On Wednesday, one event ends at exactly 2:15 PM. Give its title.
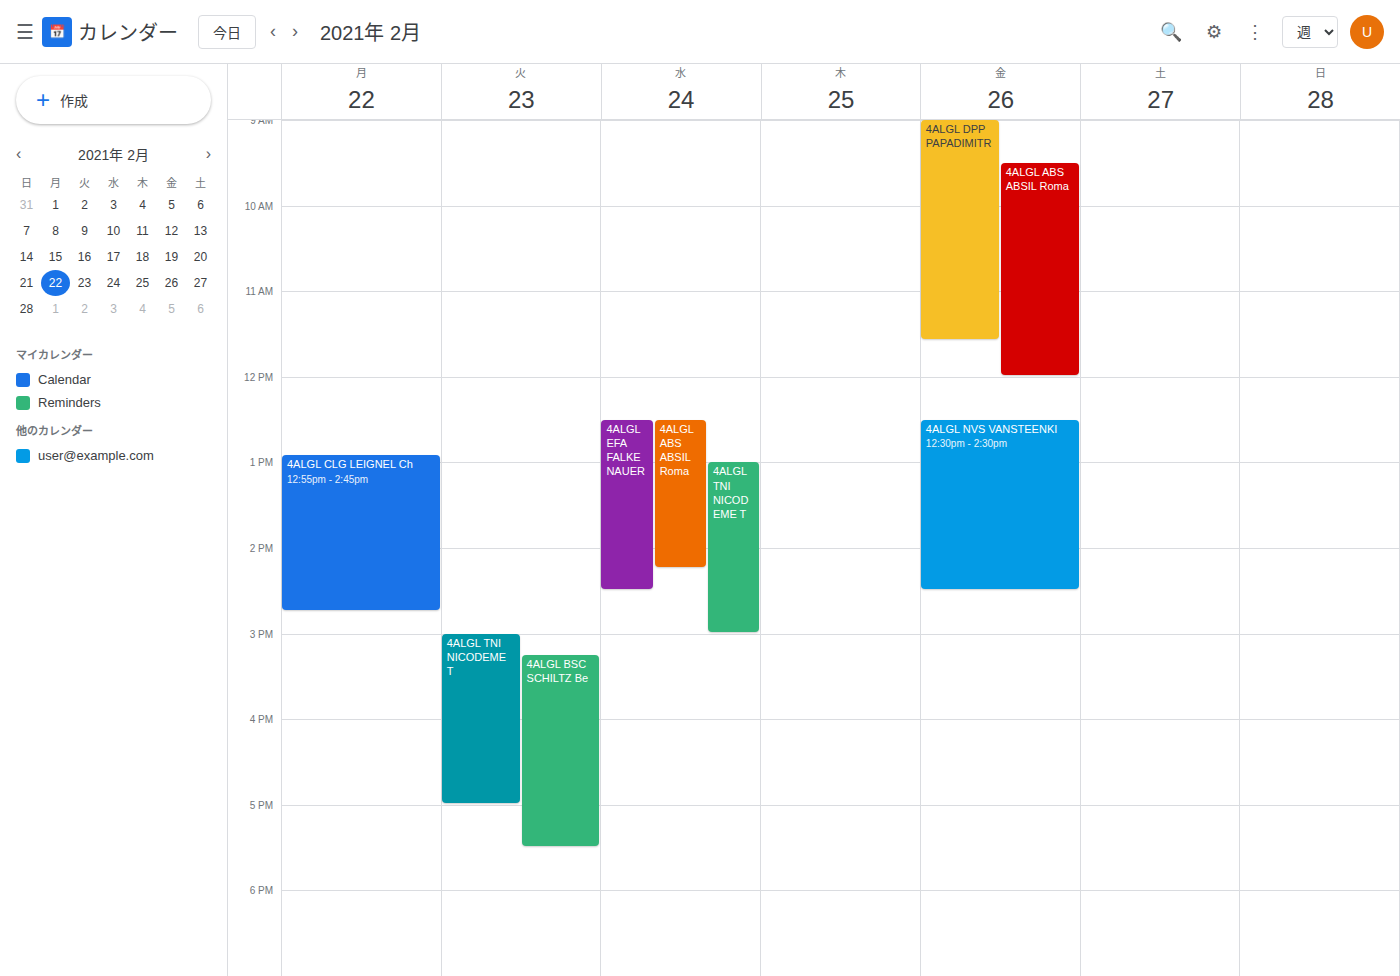
"4ALGL ABS ABSIL Roma"